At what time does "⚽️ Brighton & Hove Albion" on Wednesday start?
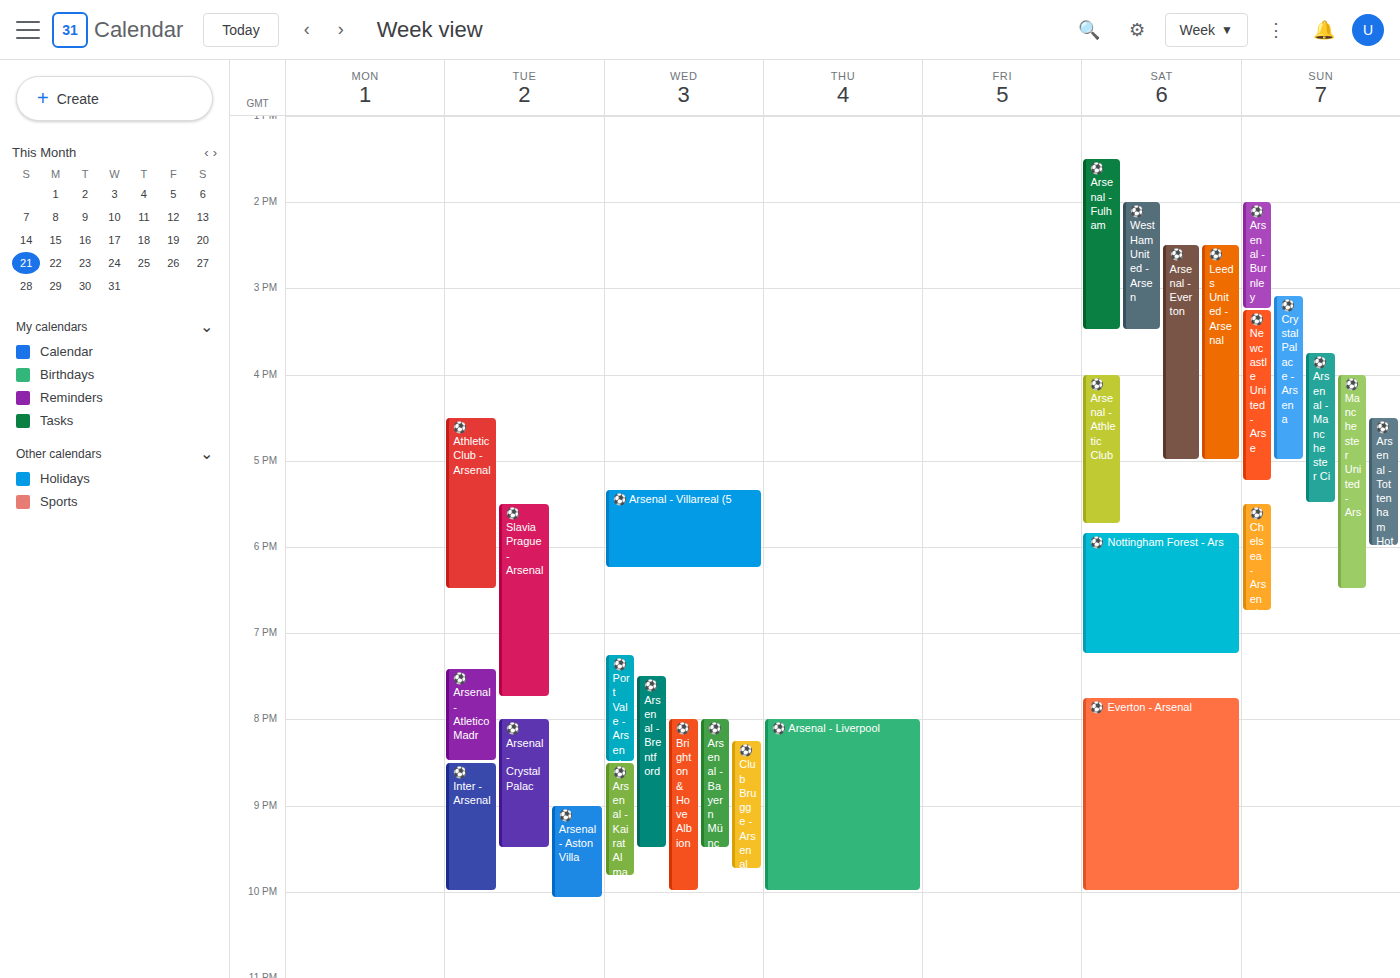
8:00 PM